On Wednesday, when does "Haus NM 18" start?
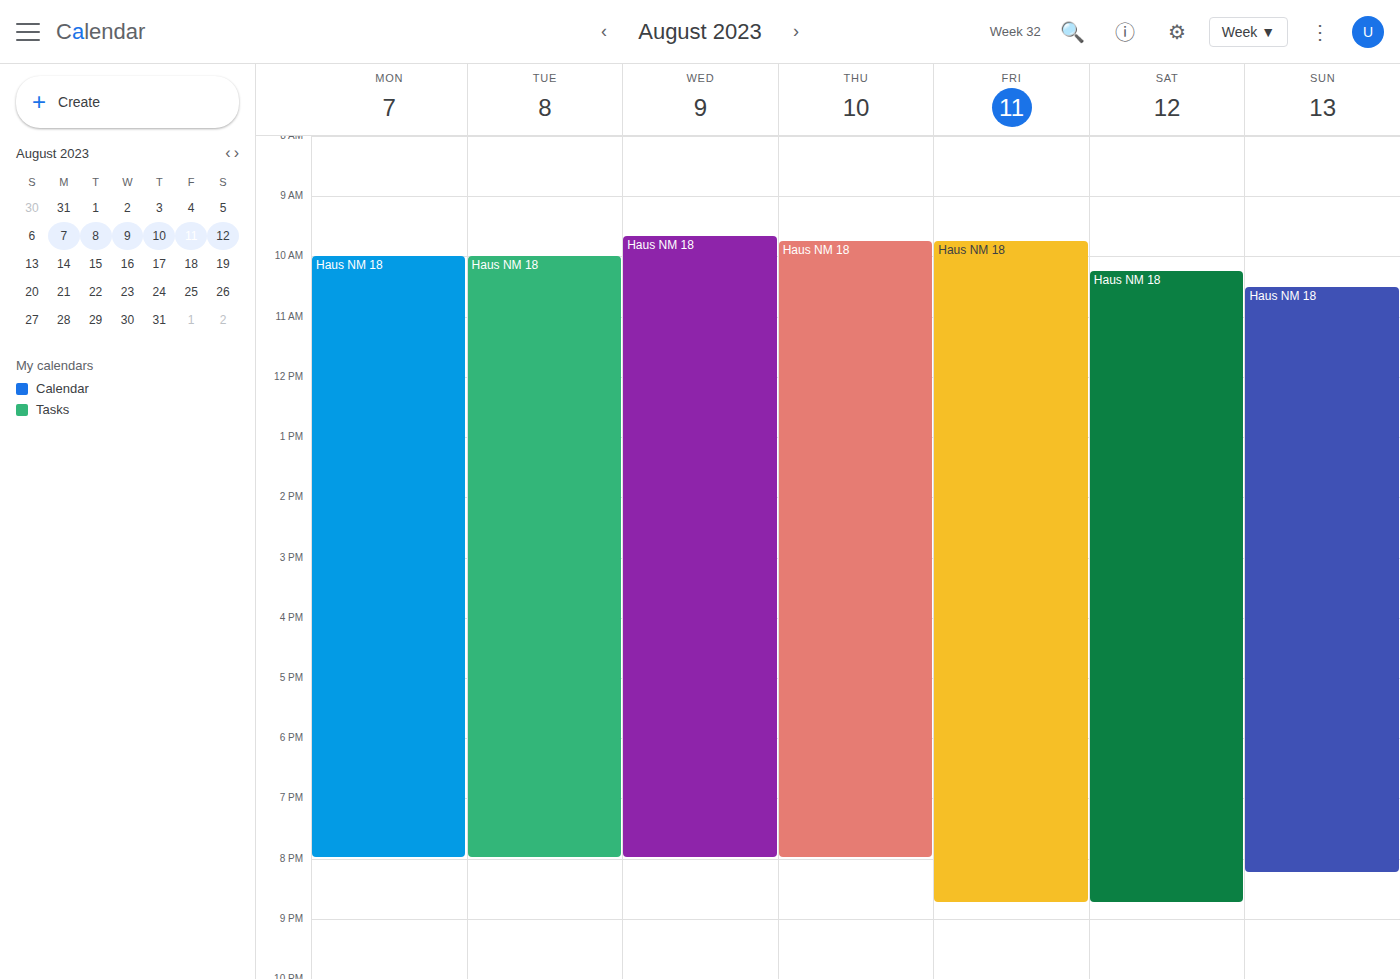
09:40